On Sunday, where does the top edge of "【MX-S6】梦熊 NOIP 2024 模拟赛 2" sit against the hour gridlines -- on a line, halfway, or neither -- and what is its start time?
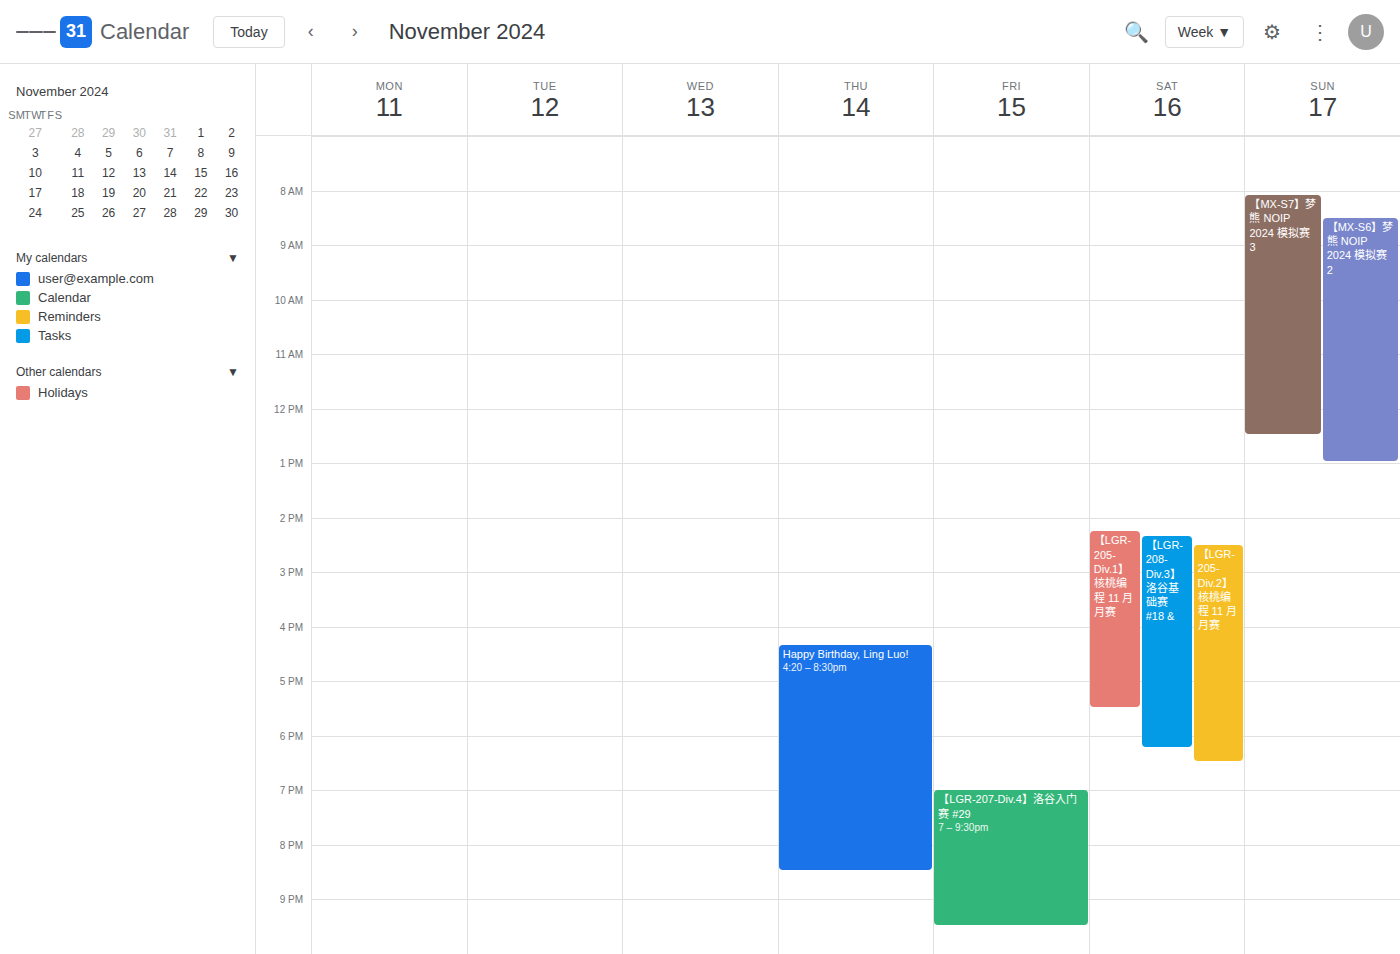
8:30 AM -- halfway between the 8 AM and 9 AM lines.